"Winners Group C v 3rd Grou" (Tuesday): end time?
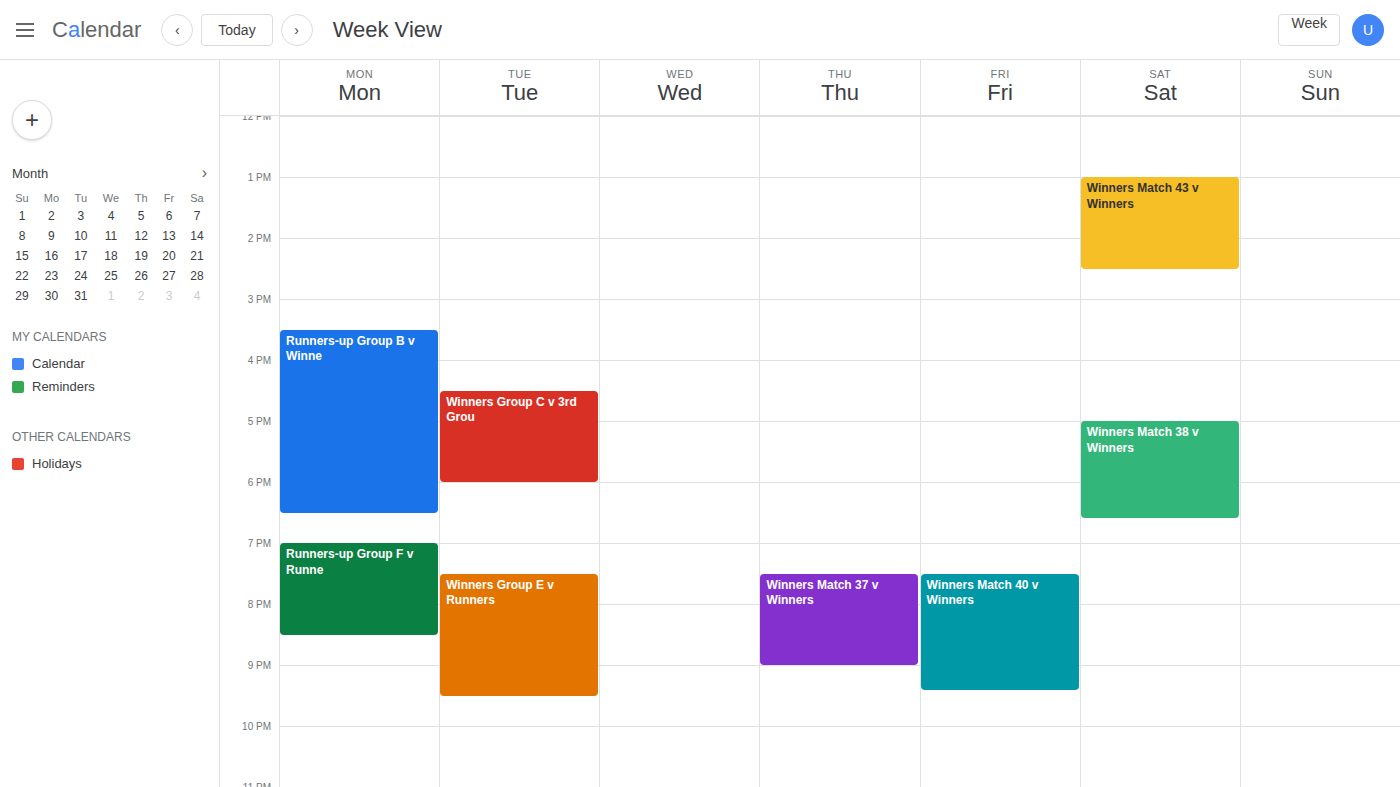
6:00 PM